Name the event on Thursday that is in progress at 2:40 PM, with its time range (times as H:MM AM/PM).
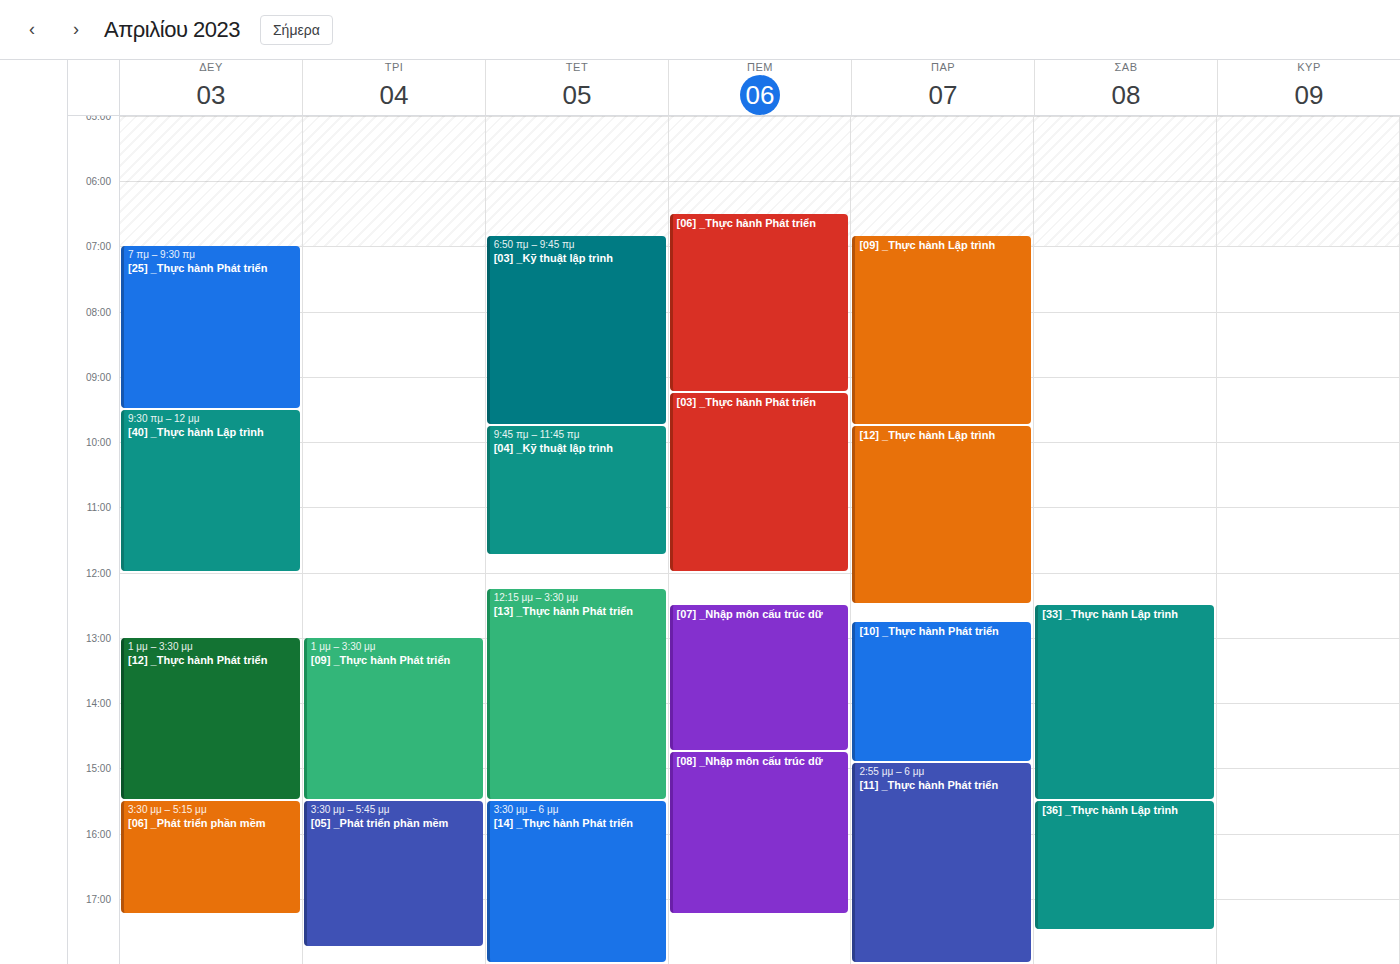
"[07] _Nhập môn cấu trúc dữ", 12:30 PM to 2:45 PM